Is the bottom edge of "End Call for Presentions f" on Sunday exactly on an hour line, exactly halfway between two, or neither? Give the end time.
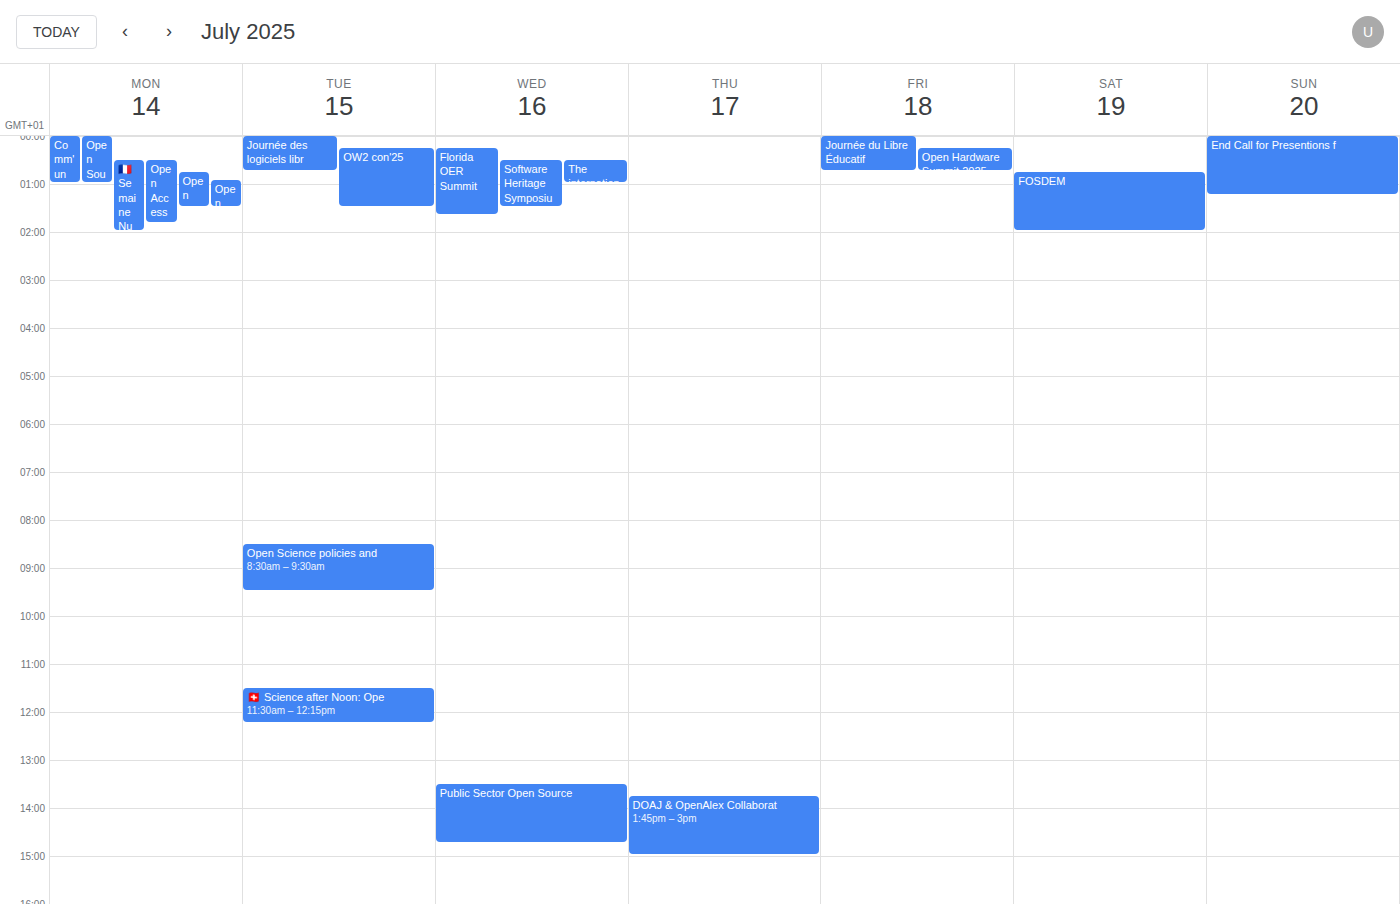
1:15 AM -- neither: a quarter of the way from the 1 AM line to the 2 AM line.